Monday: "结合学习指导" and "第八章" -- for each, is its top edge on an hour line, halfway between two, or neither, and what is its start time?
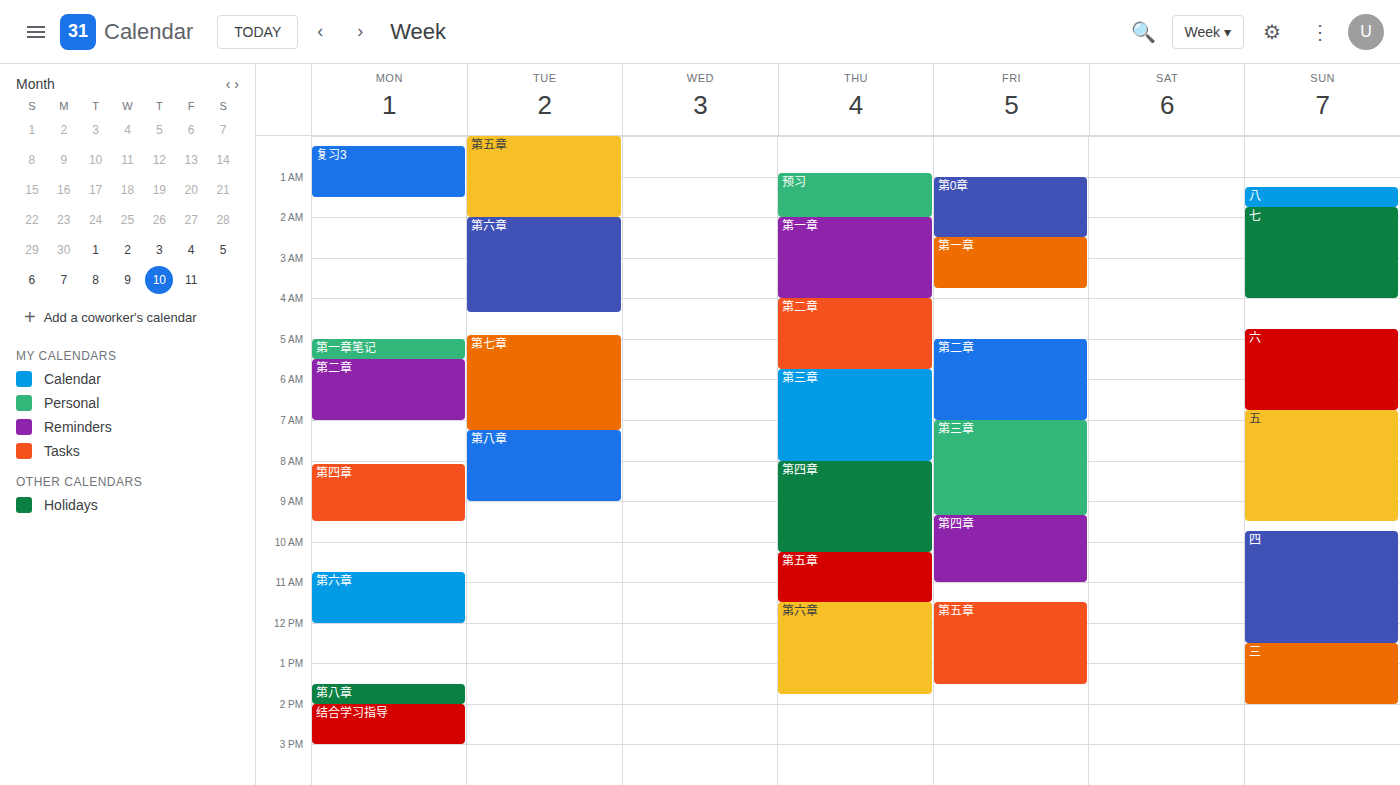
"结合学习指导": 2:00 PM, exactly on the 2 PM line. "第八章": 1:30 PM, halfway between the 1 PM and 2 PM lines.